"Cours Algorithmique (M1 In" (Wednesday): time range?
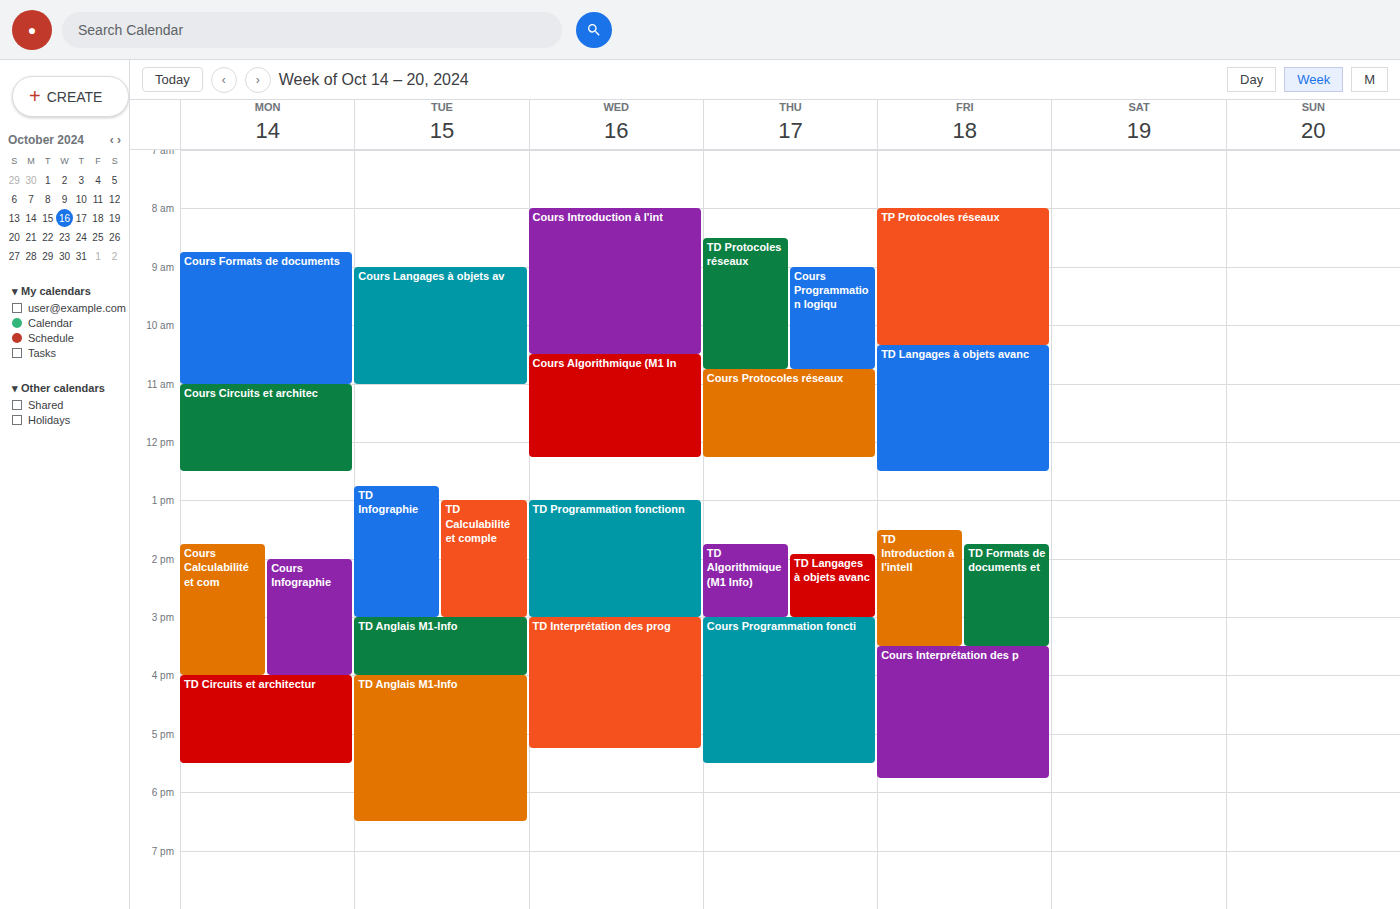
10:30 AM to 12:15 PM